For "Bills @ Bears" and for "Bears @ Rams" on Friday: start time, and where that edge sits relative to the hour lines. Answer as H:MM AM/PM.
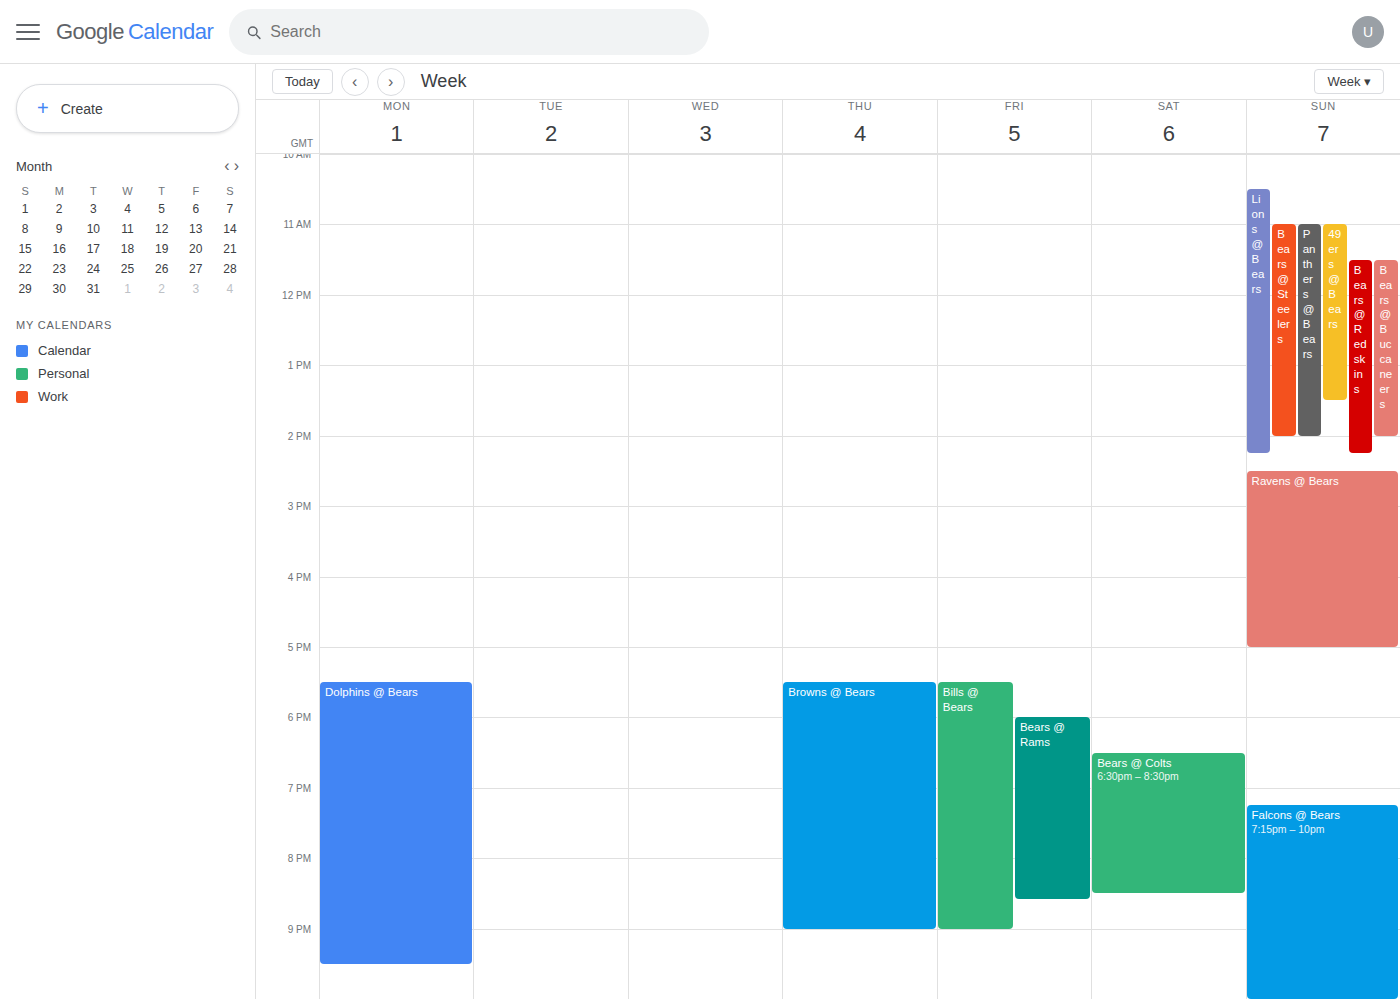
"Bills @ Bears": 5:30 PM, halfway between the 5 PM and 6 PM lines. "Bears @ Rams": 6:00 PM, exactly on the 6 PM line.